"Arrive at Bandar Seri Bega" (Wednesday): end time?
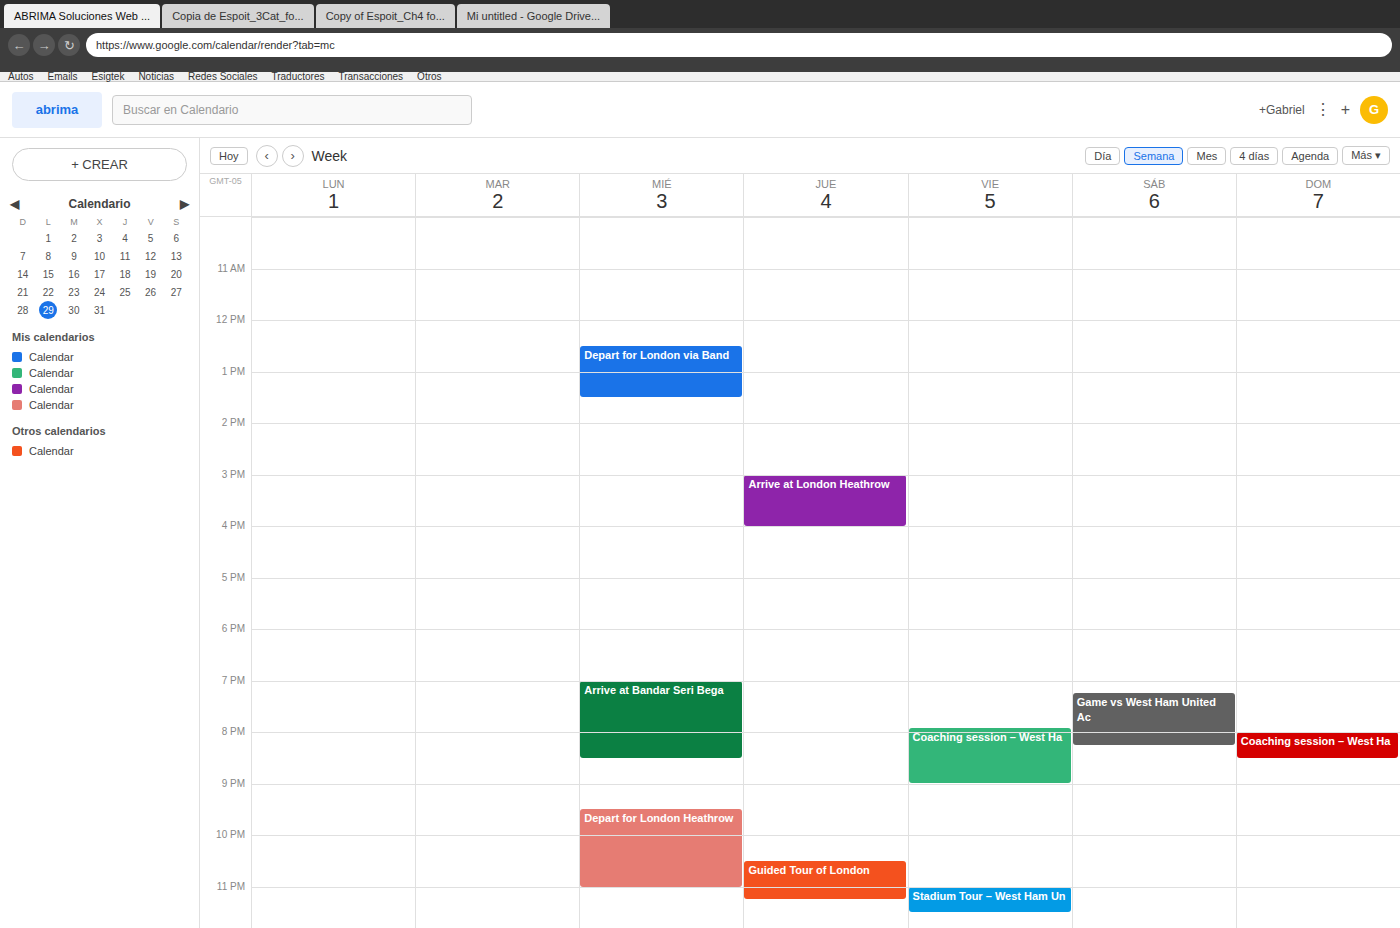
8:30 PM